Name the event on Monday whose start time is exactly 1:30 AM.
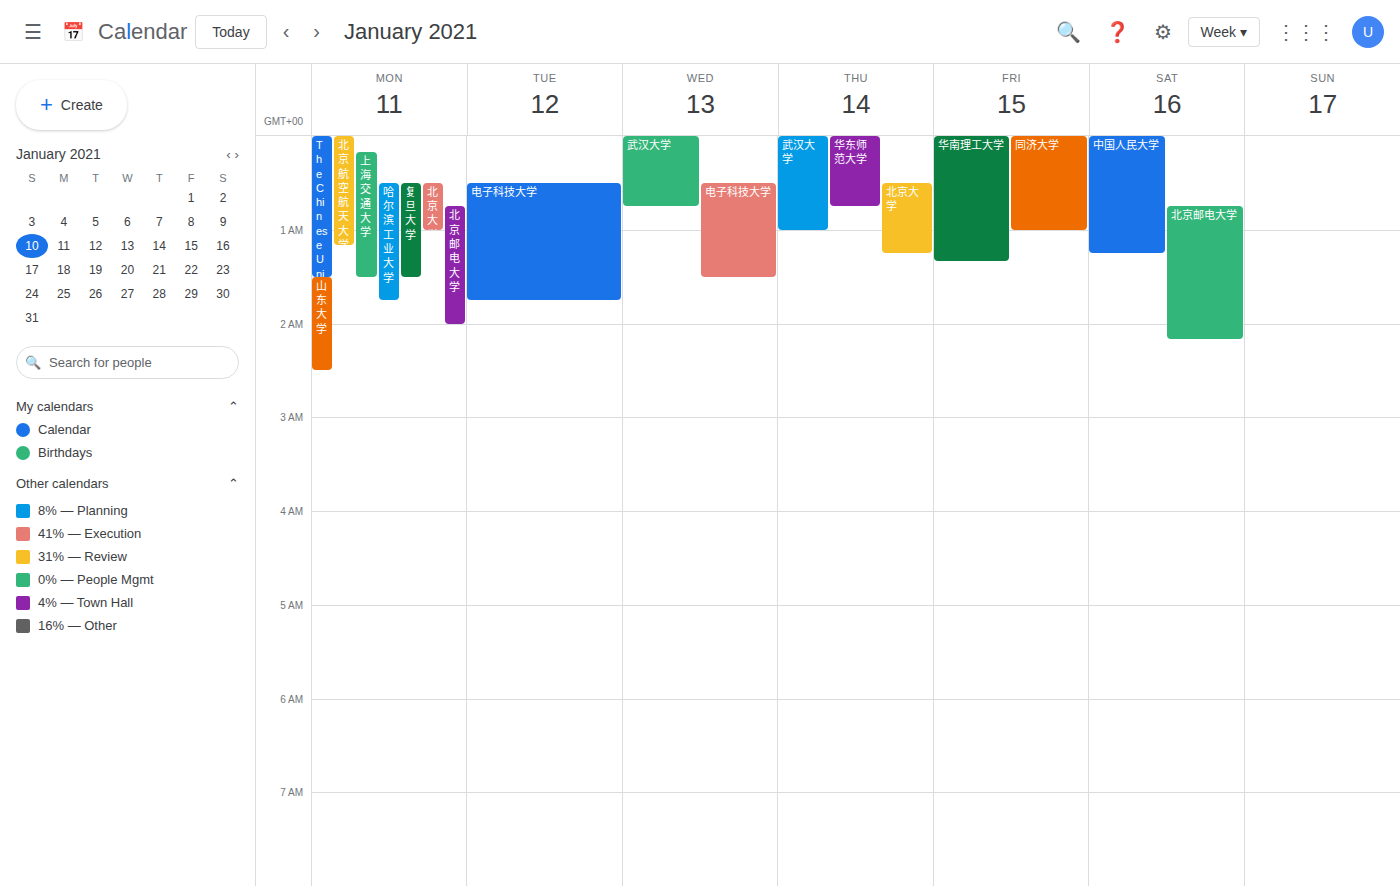
"山东大学"